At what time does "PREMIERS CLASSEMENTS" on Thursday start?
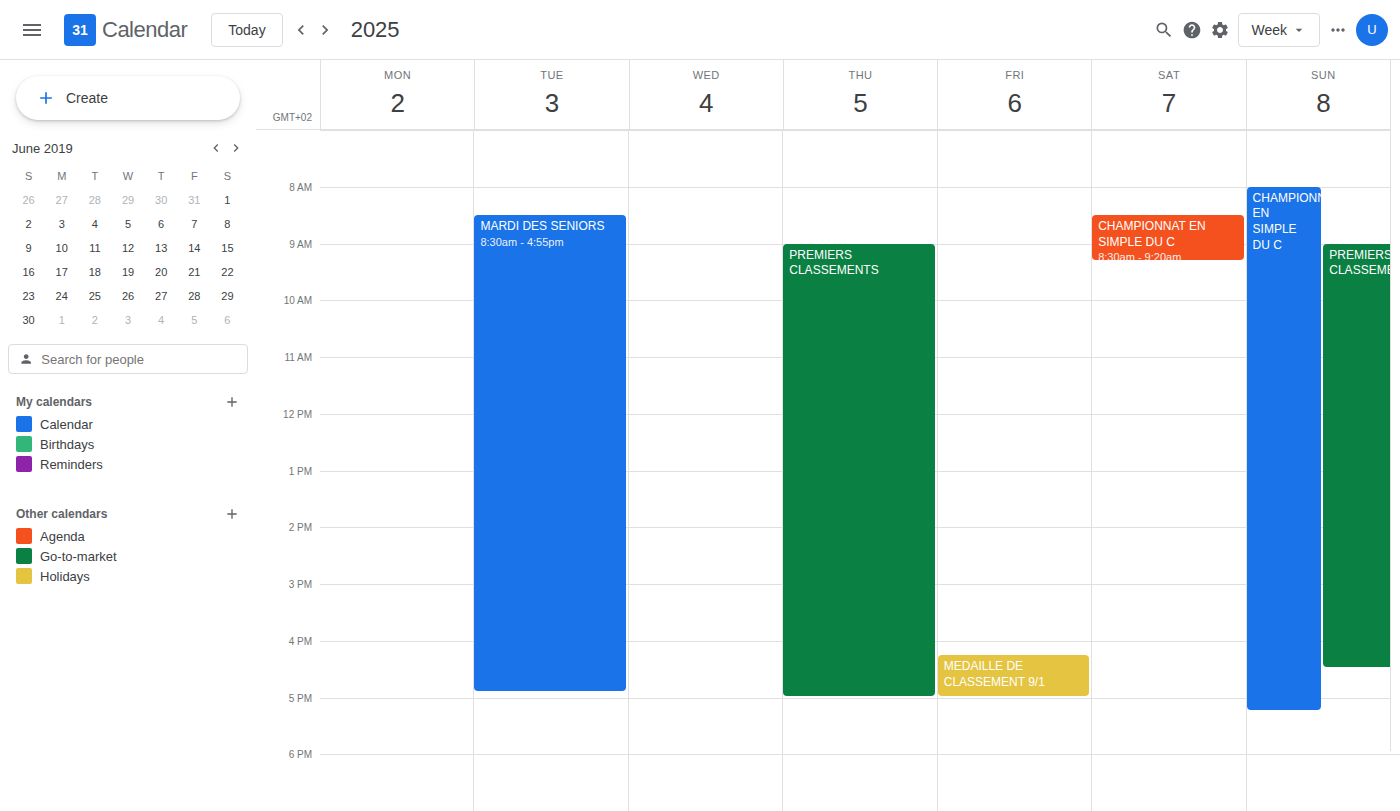
9:00 AM